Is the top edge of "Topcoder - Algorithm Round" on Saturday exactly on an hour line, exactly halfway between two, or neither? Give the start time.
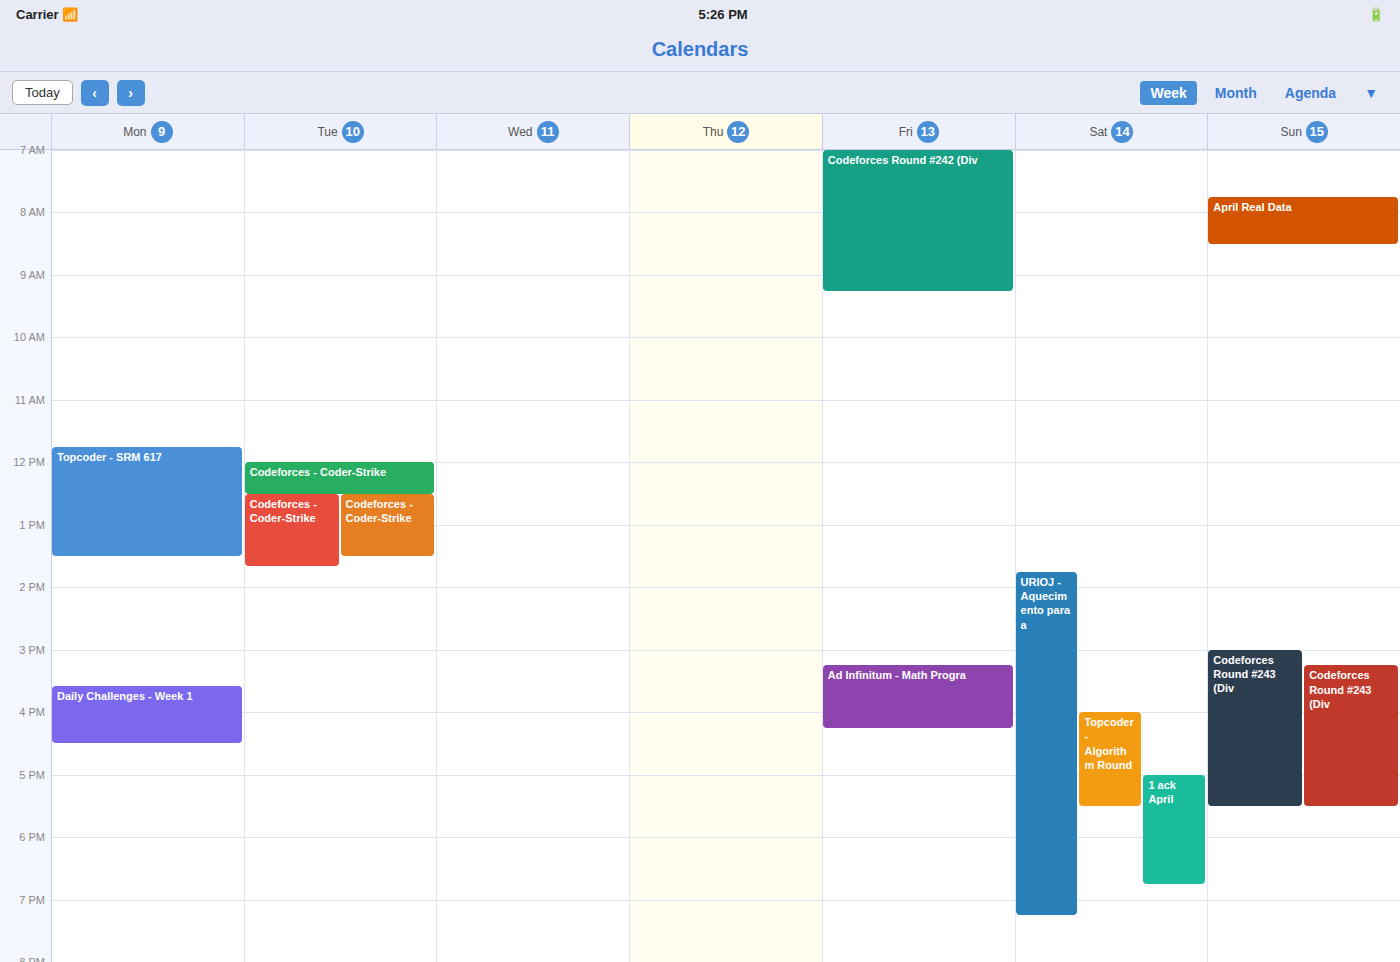
16:00 -- exactly on the 16:00 line.